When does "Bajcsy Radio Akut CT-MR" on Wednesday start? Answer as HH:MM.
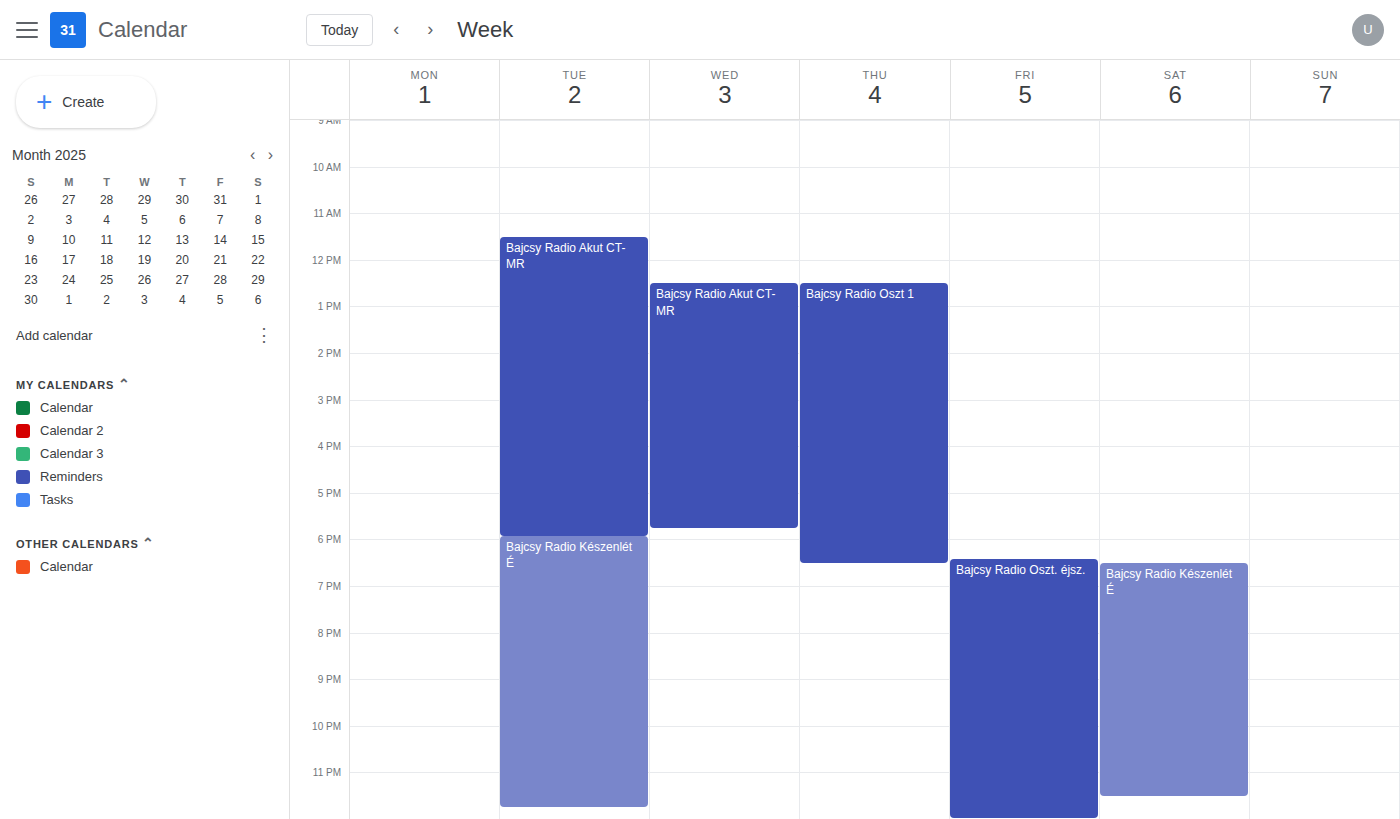
12:30